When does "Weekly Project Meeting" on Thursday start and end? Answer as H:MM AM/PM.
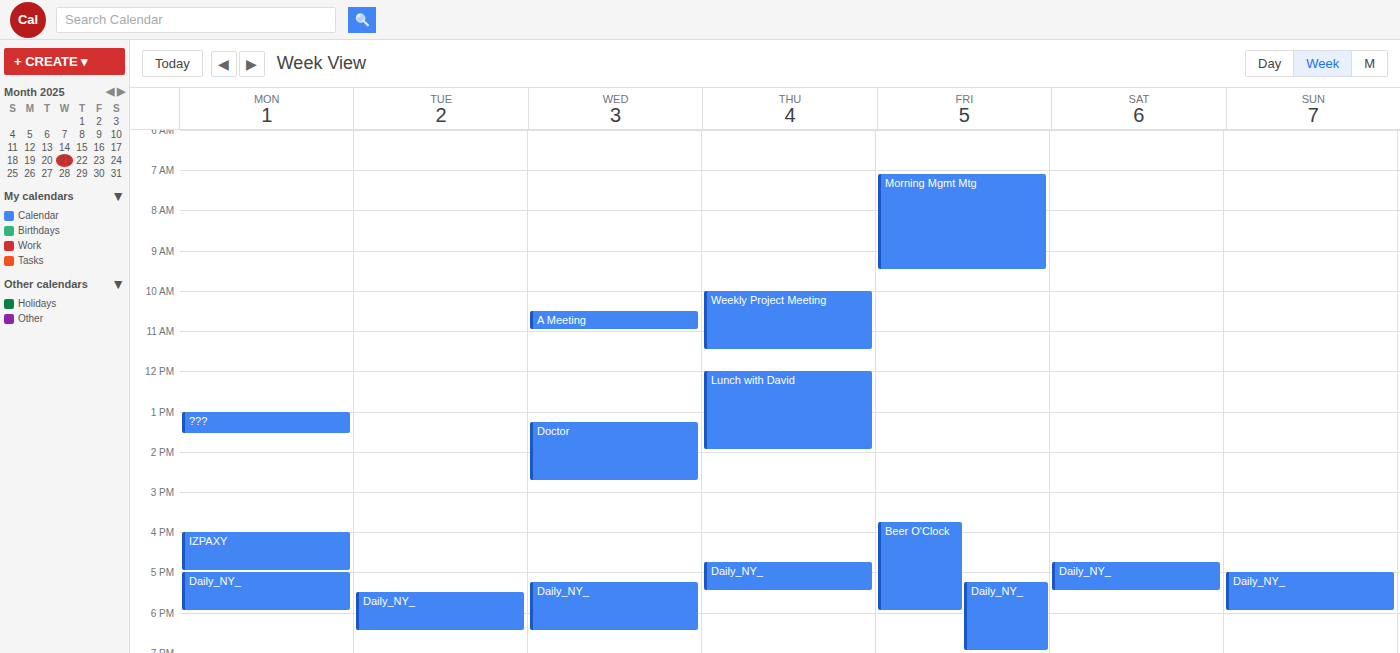
10:00 AM to 11:30 AM